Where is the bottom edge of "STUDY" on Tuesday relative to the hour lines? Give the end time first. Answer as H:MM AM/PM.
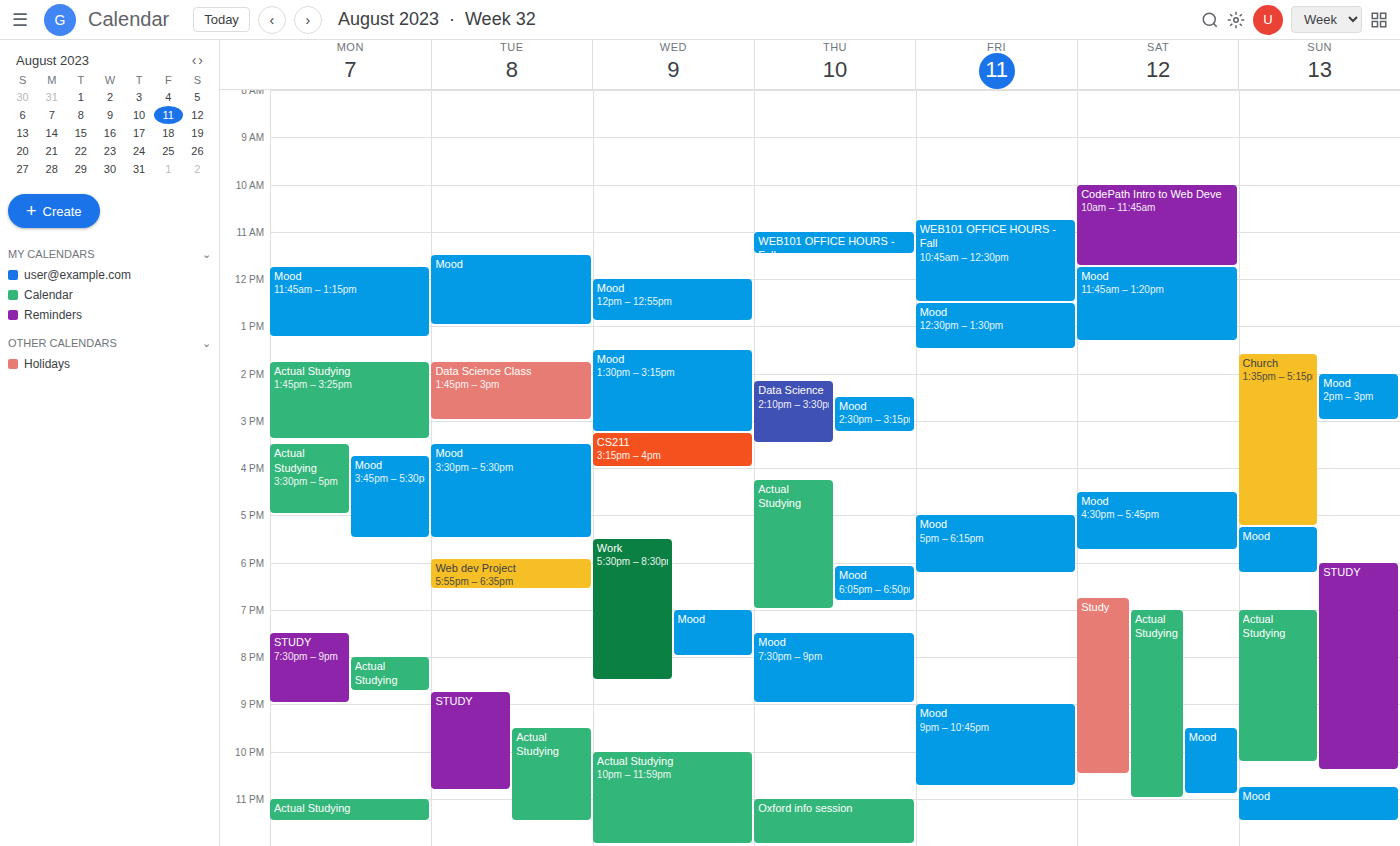
10:50 PM -- neither: 50 minutes below the 10 PM line and 10 minutes above the 11 PM line.